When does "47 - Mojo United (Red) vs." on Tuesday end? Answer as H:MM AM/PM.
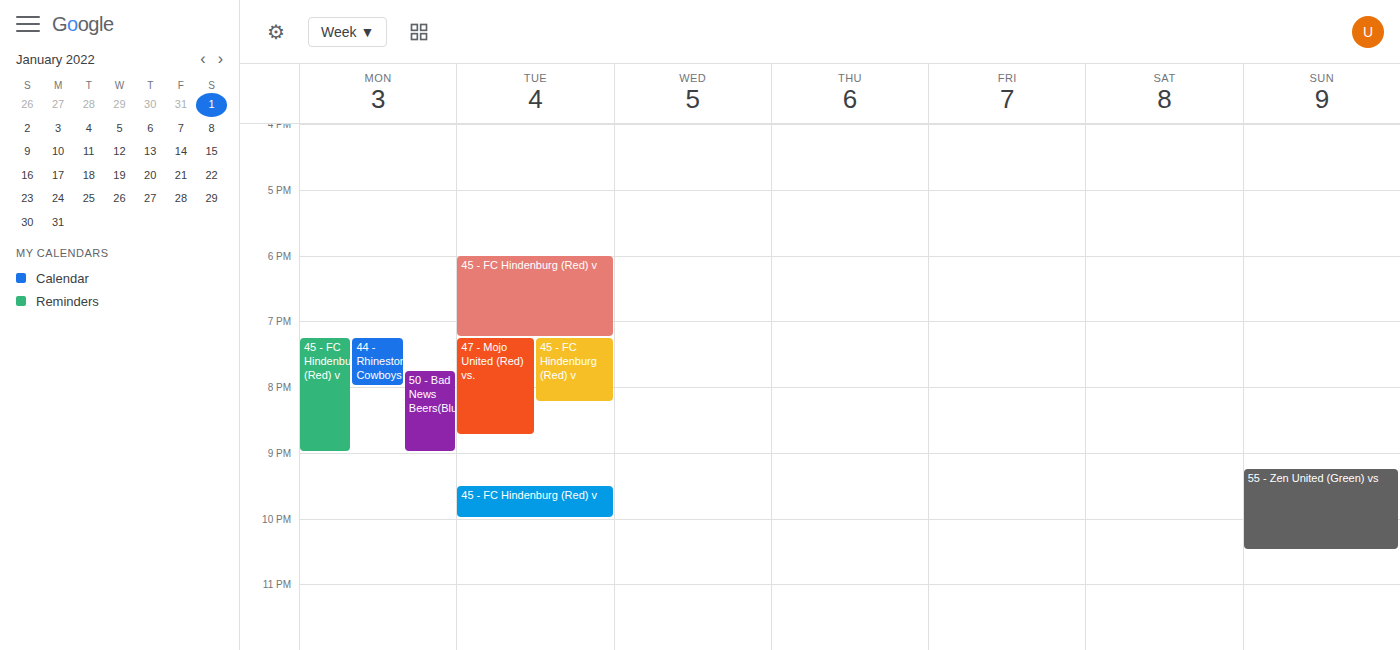
8:45 PM